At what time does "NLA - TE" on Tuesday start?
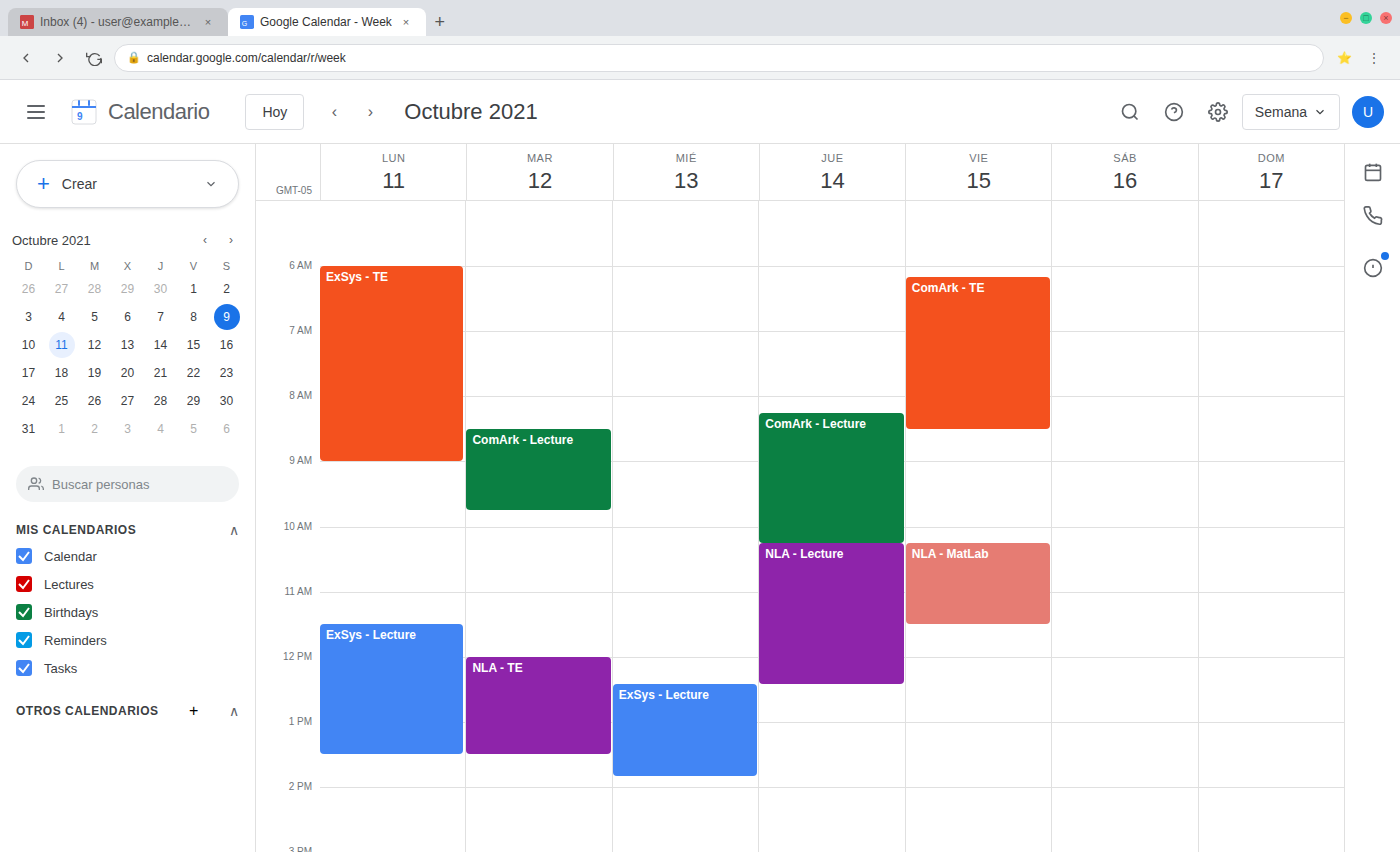
12:00 PM